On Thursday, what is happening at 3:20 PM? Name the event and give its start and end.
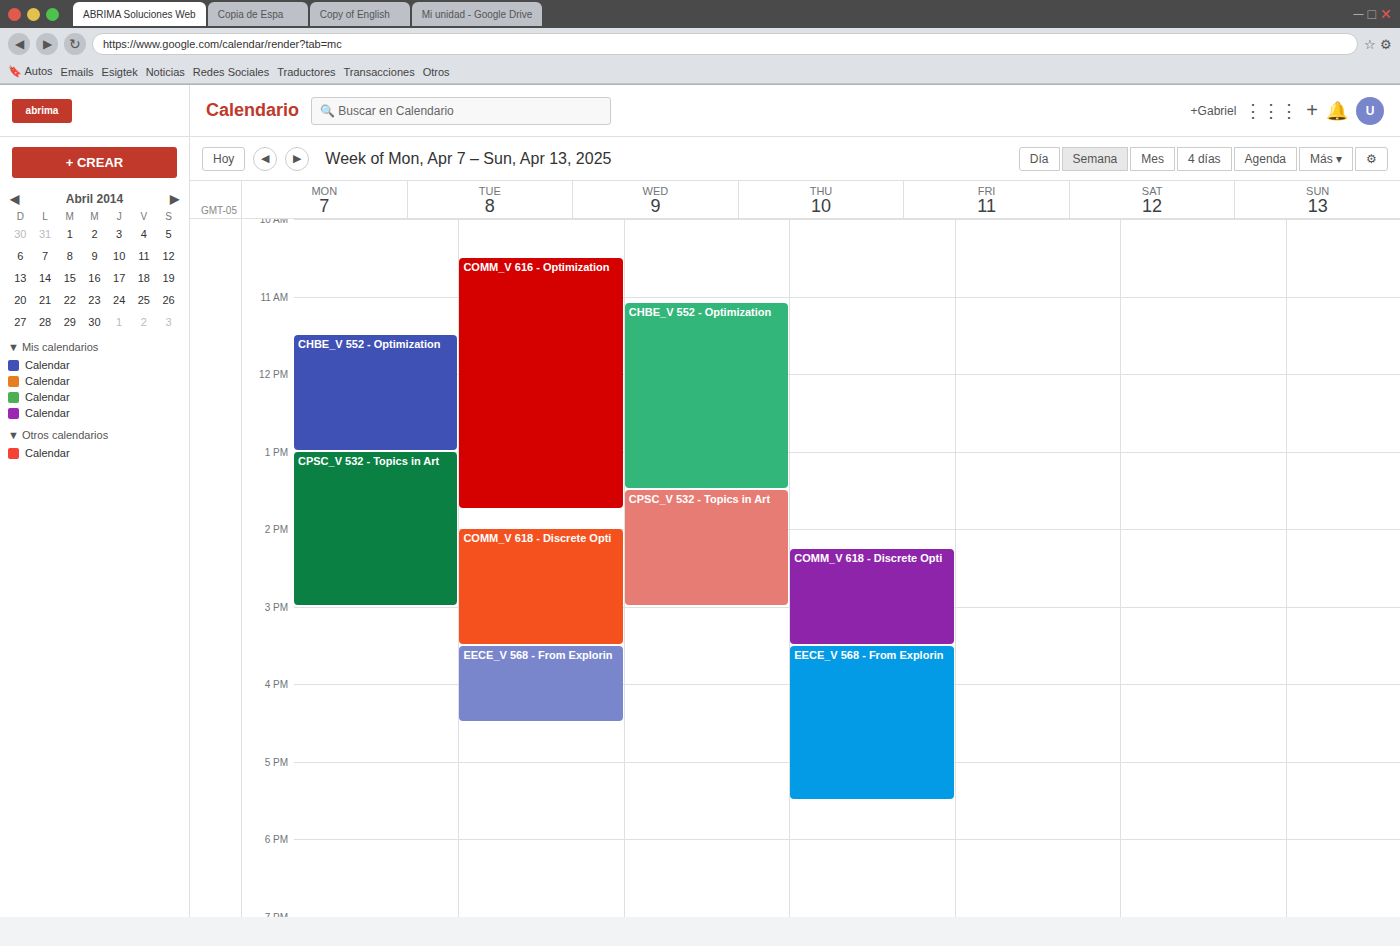
"COMM_V 618 - Discrete Opti", 2:15 PM to 3:30 PM